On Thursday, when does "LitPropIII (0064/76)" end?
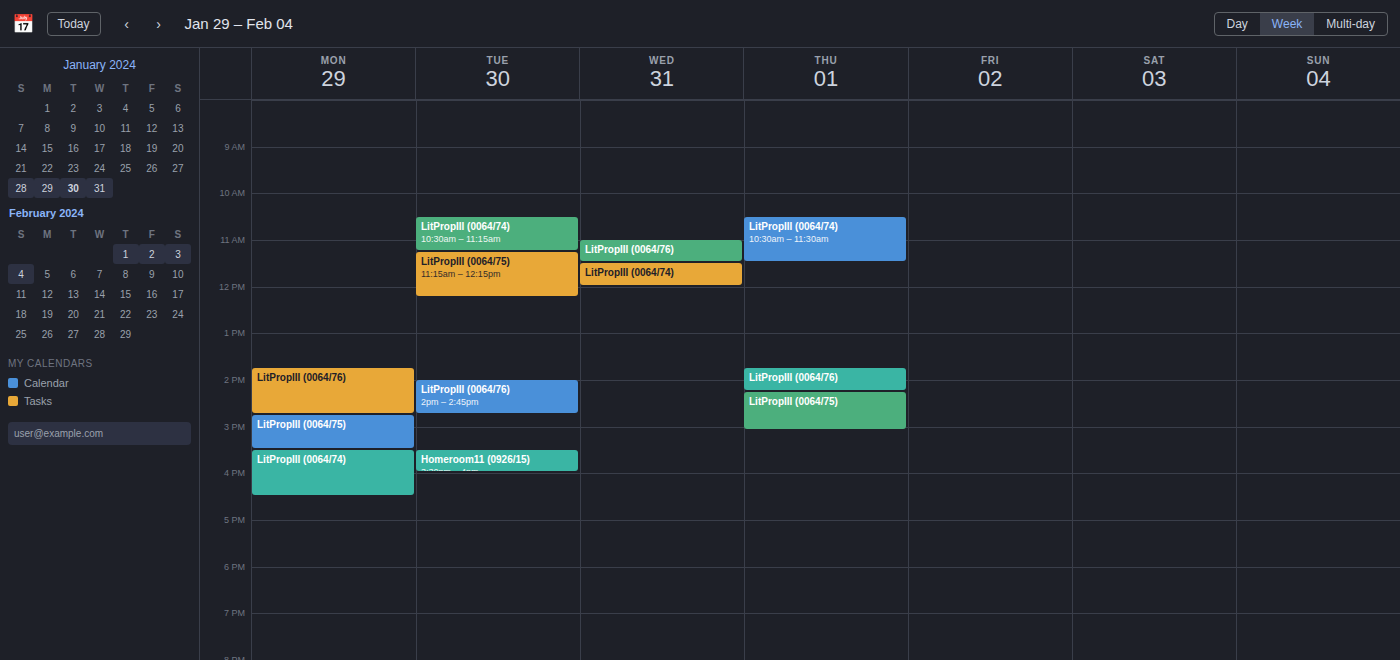
2:15 PM